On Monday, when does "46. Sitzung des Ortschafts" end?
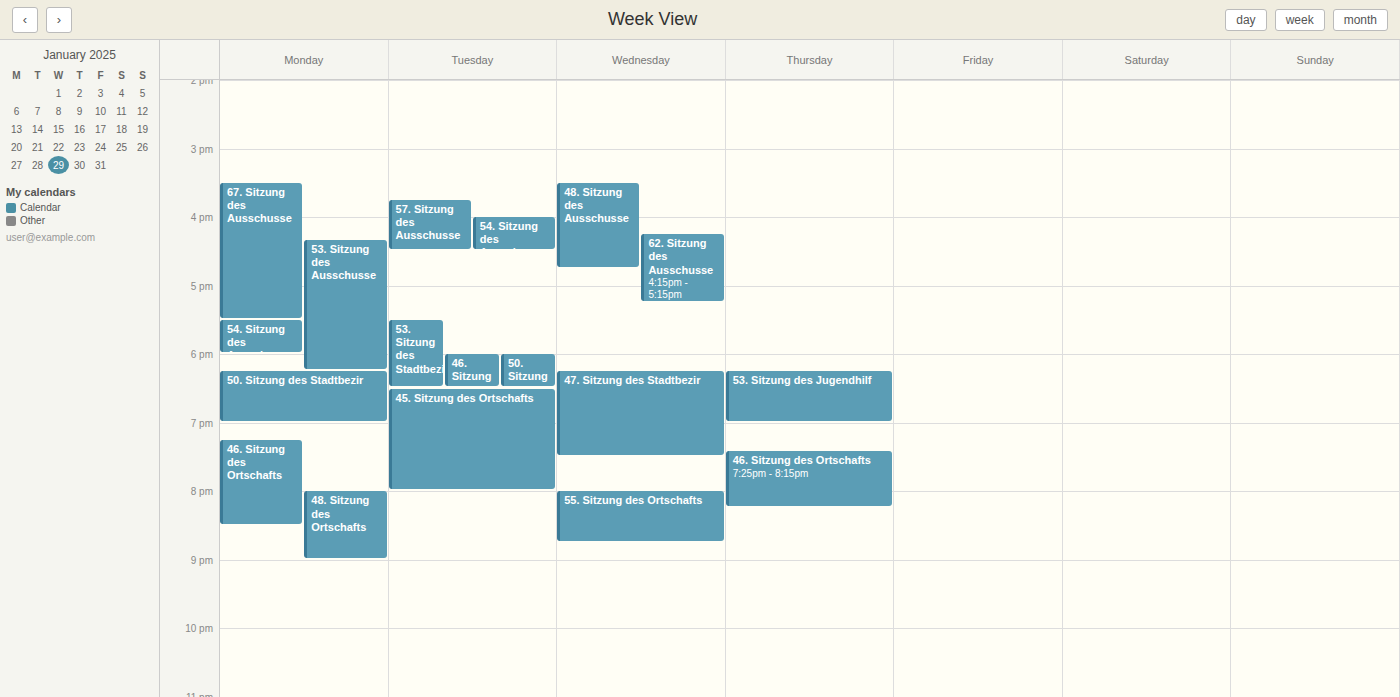
8:30 PM